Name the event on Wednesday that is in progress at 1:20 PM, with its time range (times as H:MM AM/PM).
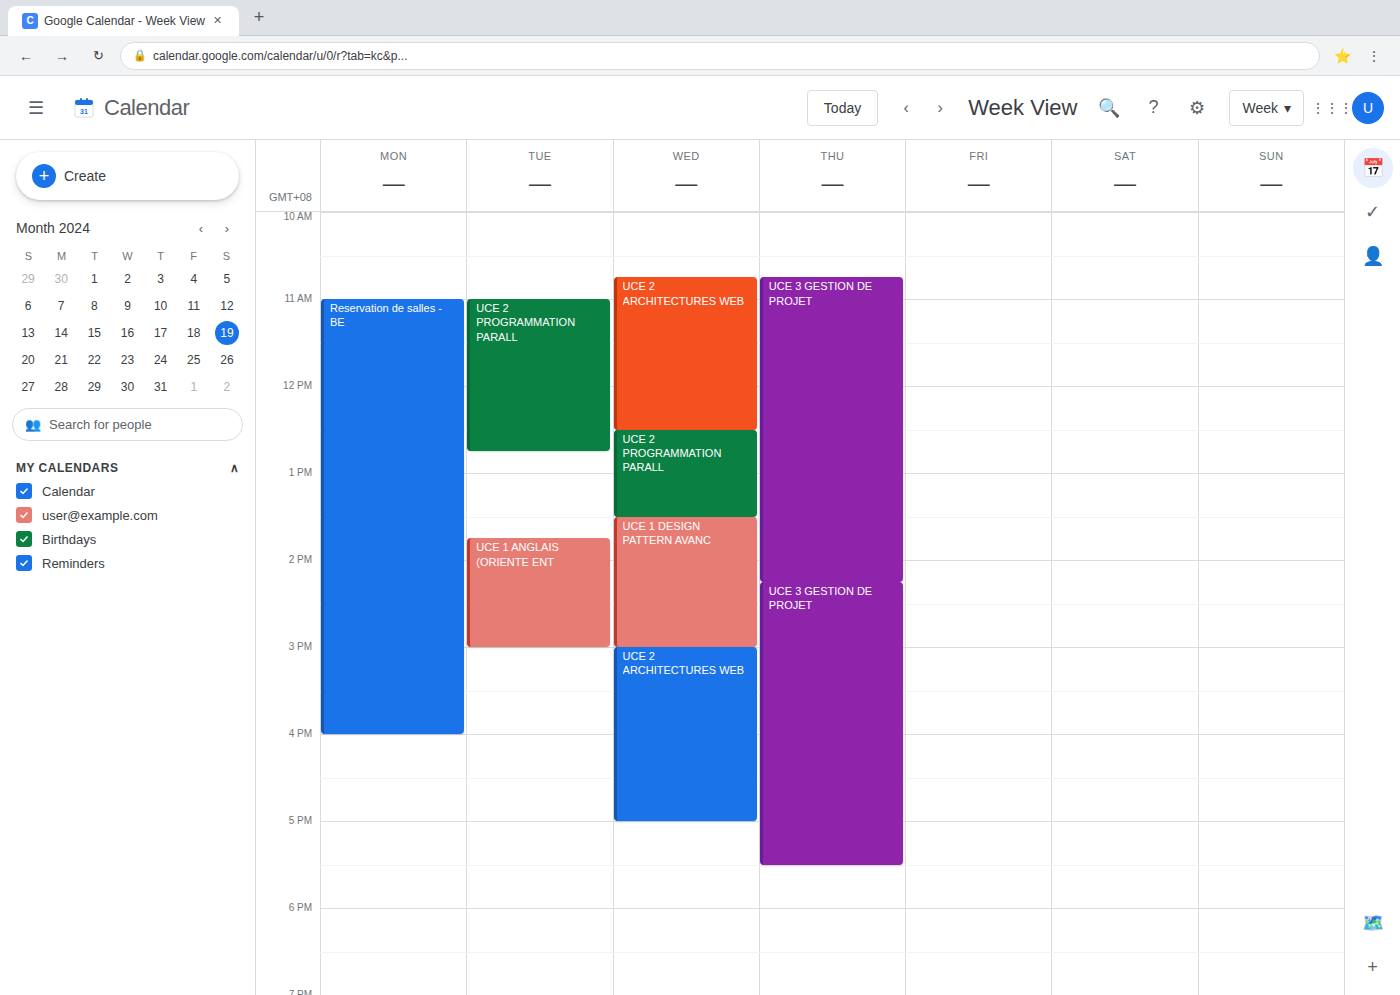
"UCE 2 PROGRAMMATION PARALL", 12:30 PM to 1:30 PM